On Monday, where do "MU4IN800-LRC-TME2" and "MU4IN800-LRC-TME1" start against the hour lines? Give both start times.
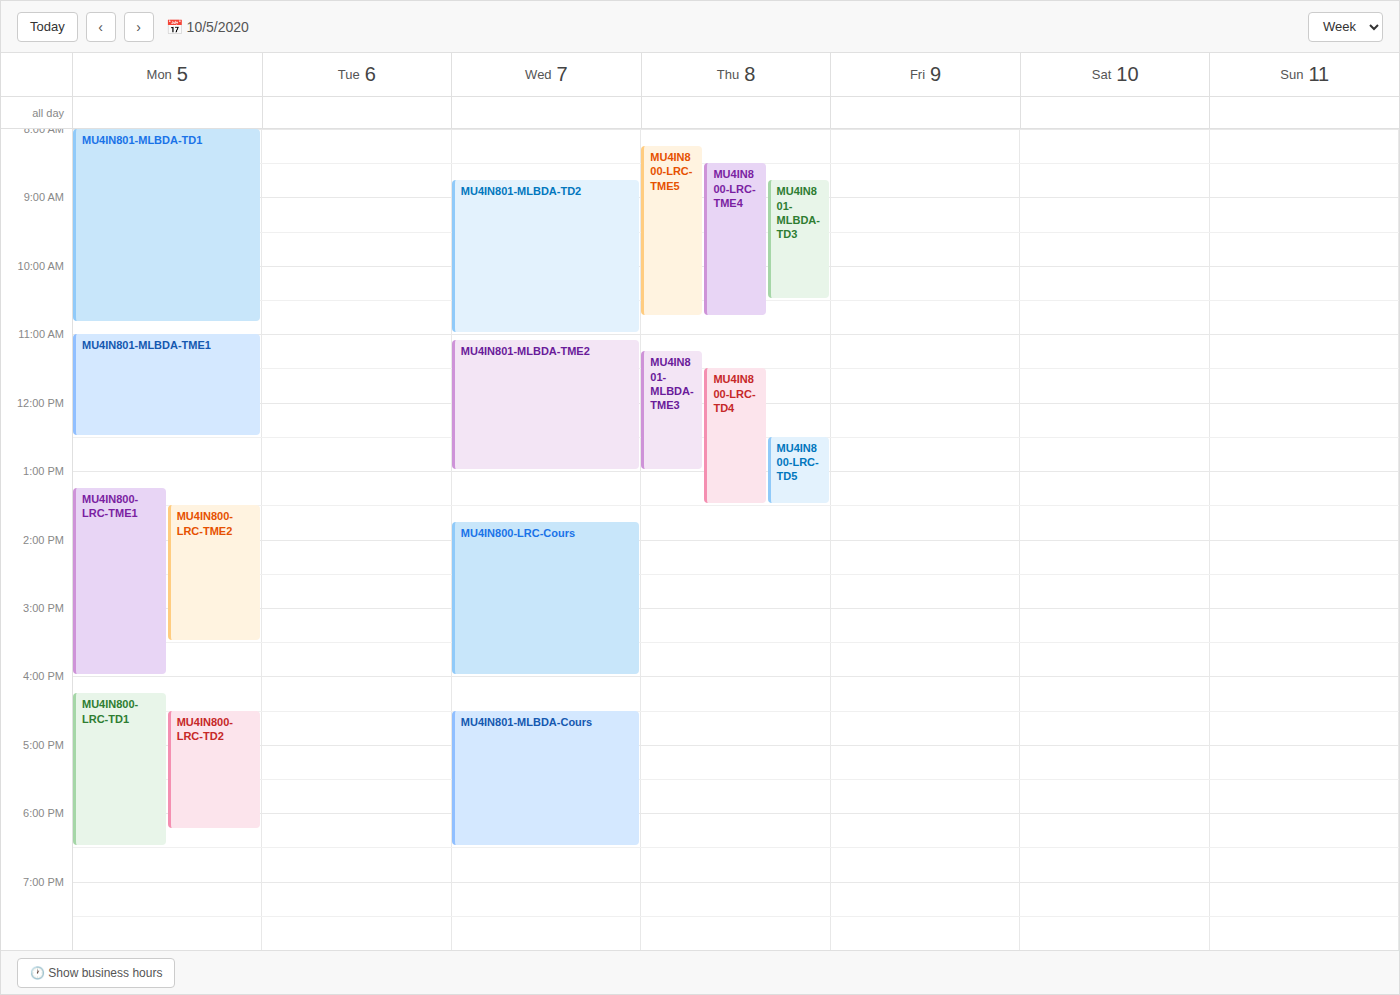
"MU4IN800-LRC-TME2": 1:30 PM, halfway between the 1 PM and 2 PM lines. "MU4IN800-LRC-TME1": 1:15 PM, neither: a quarter of the way from the 1 PM line to the 2 PM line.